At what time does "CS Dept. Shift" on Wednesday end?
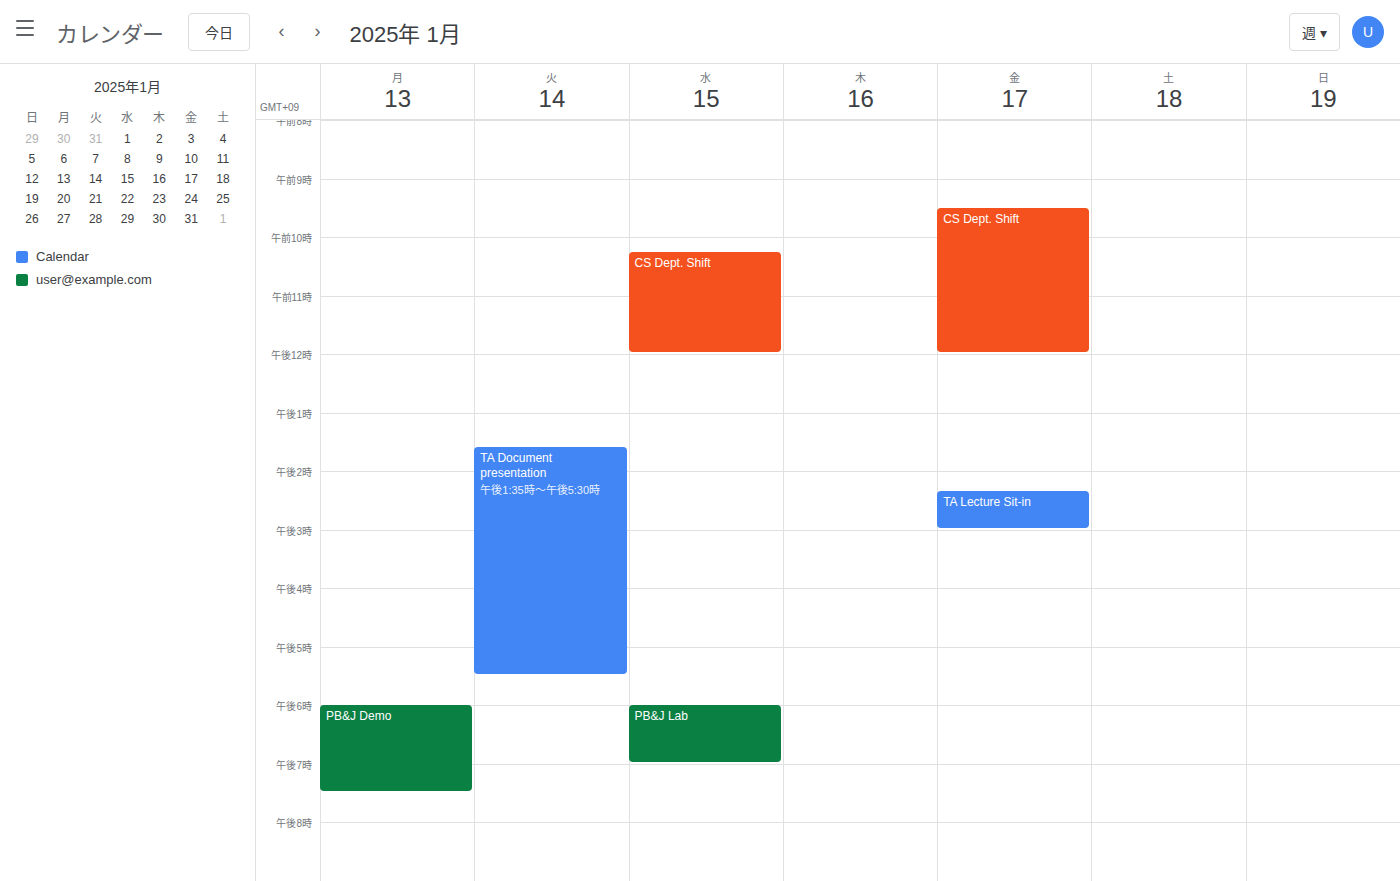
12:00 PM